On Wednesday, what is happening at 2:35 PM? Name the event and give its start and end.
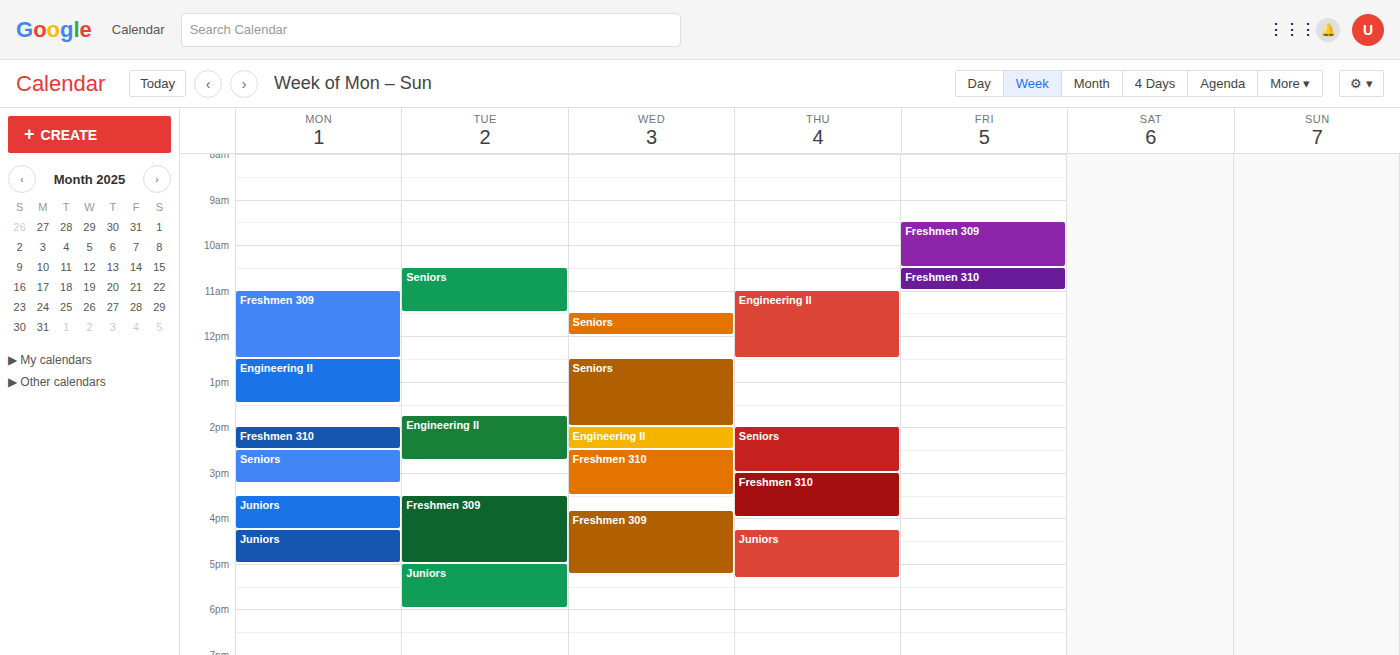
"Freshmen 310", 2:30 PM to 3:30 PM